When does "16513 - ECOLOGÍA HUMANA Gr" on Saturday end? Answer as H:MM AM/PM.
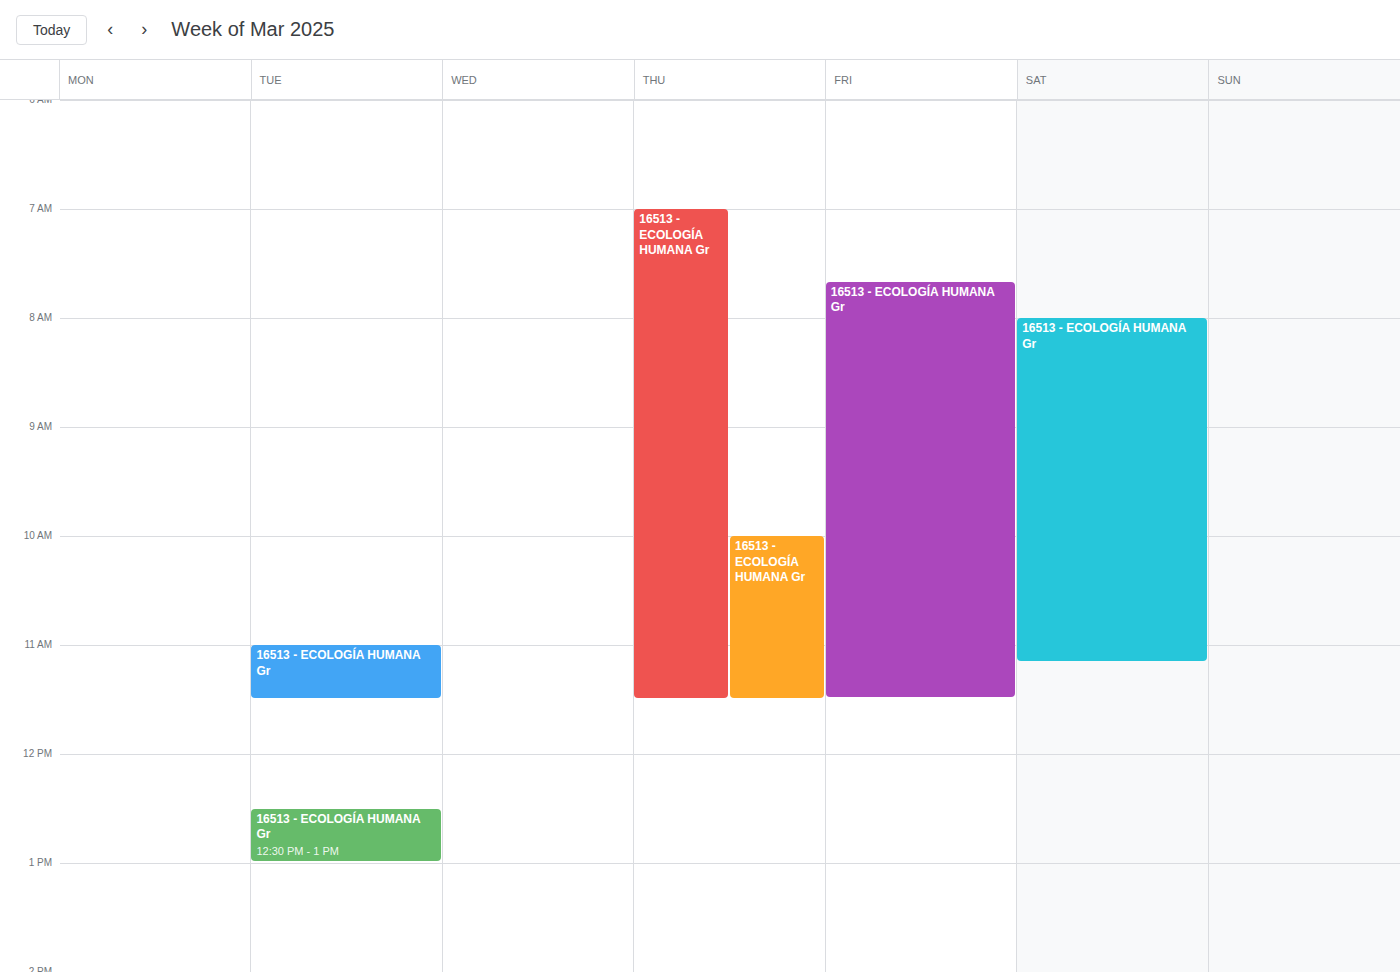
11:10 AM